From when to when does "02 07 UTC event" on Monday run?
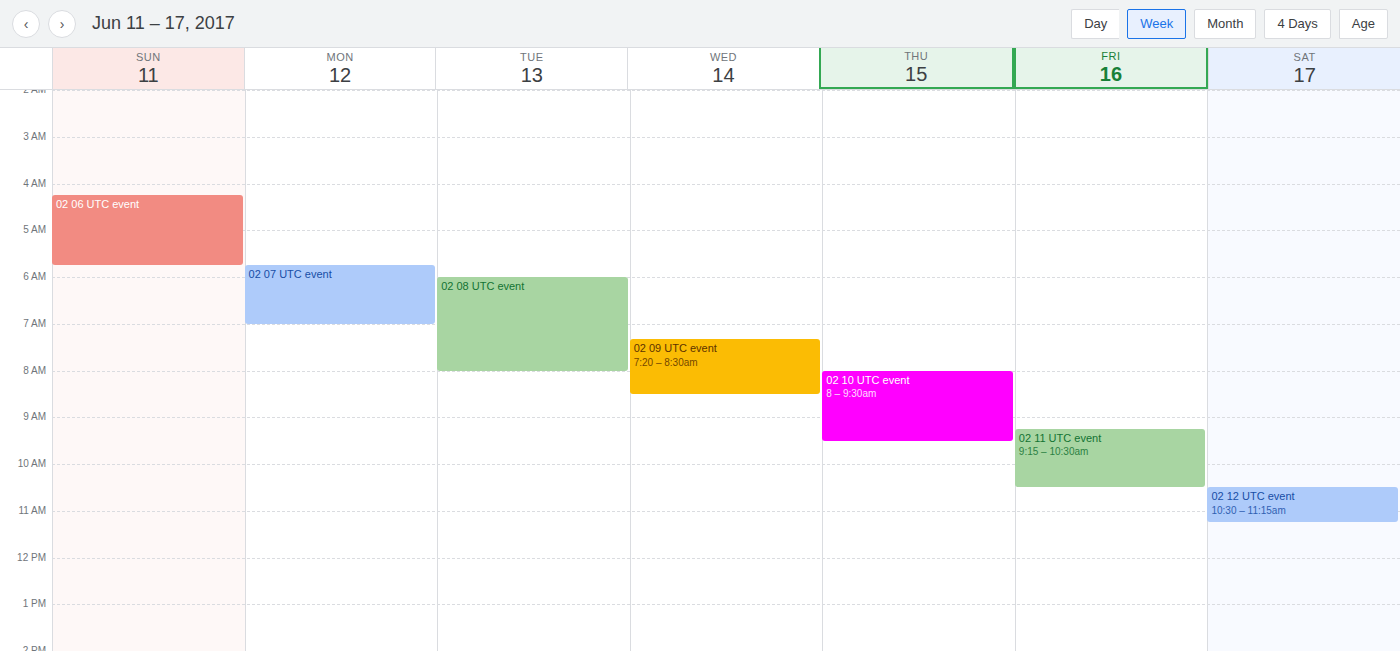
5:45 AM to 7:00 AM